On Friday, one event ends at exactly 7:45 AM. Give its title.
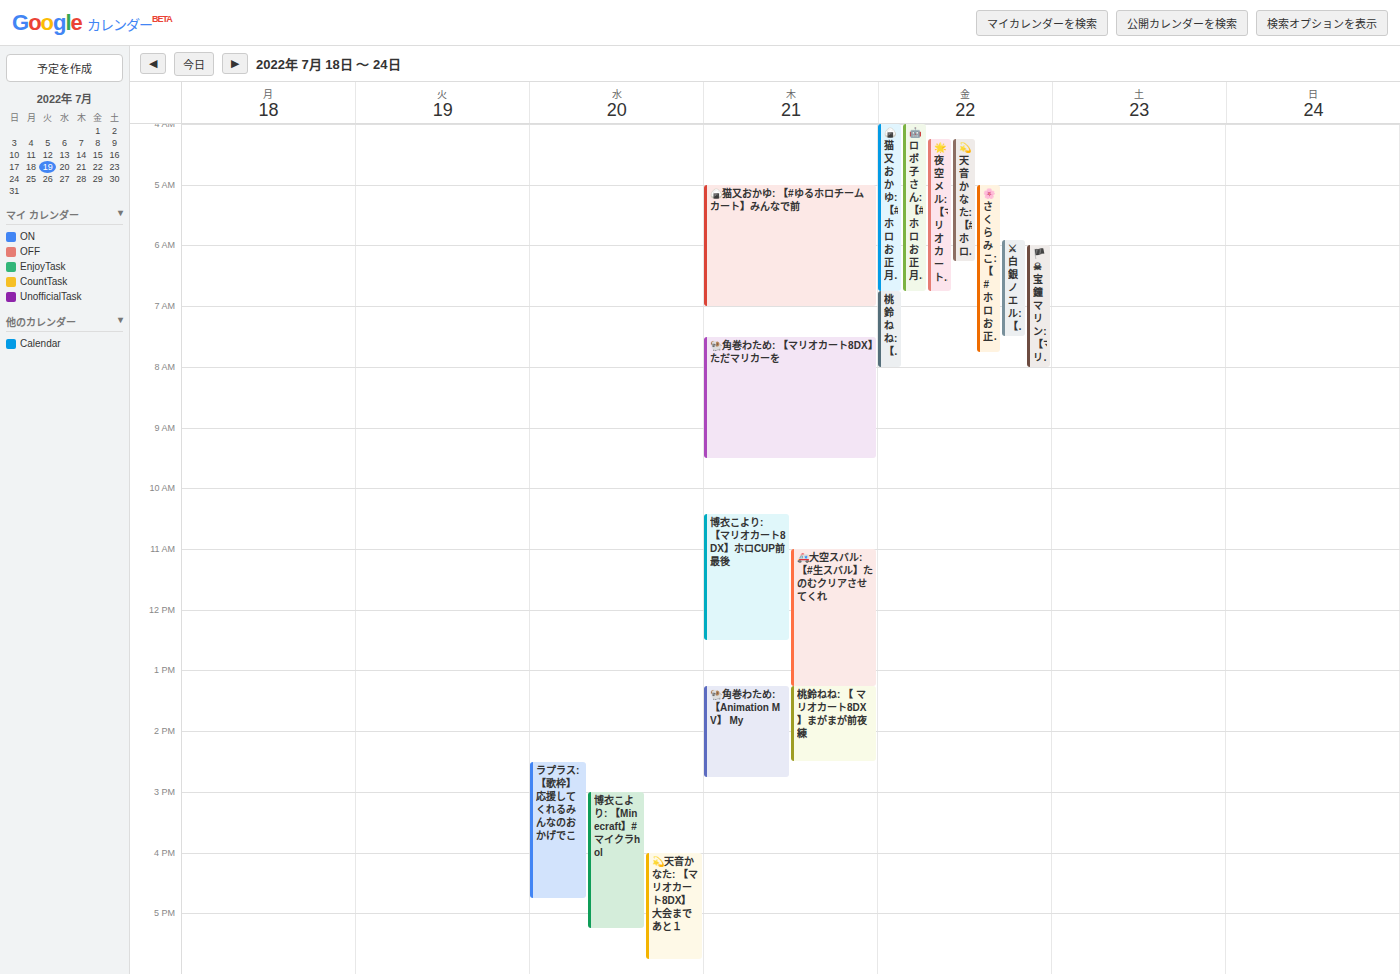
"🌸さくらみこ: 【 #ホロお正月CUP2022 】め"